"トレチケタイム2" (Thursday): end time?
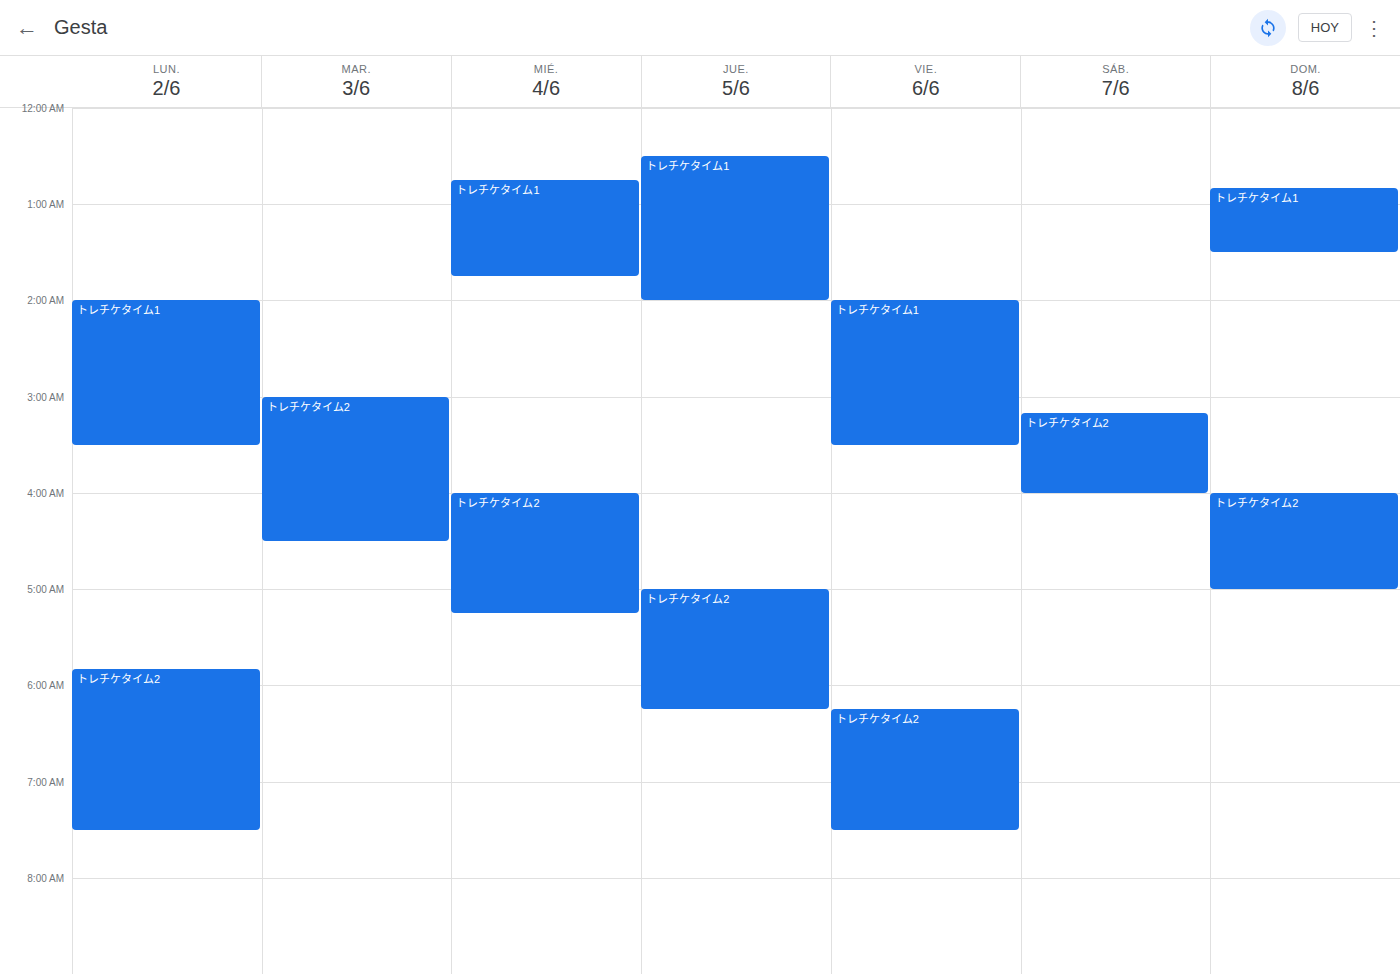
6:15 AM